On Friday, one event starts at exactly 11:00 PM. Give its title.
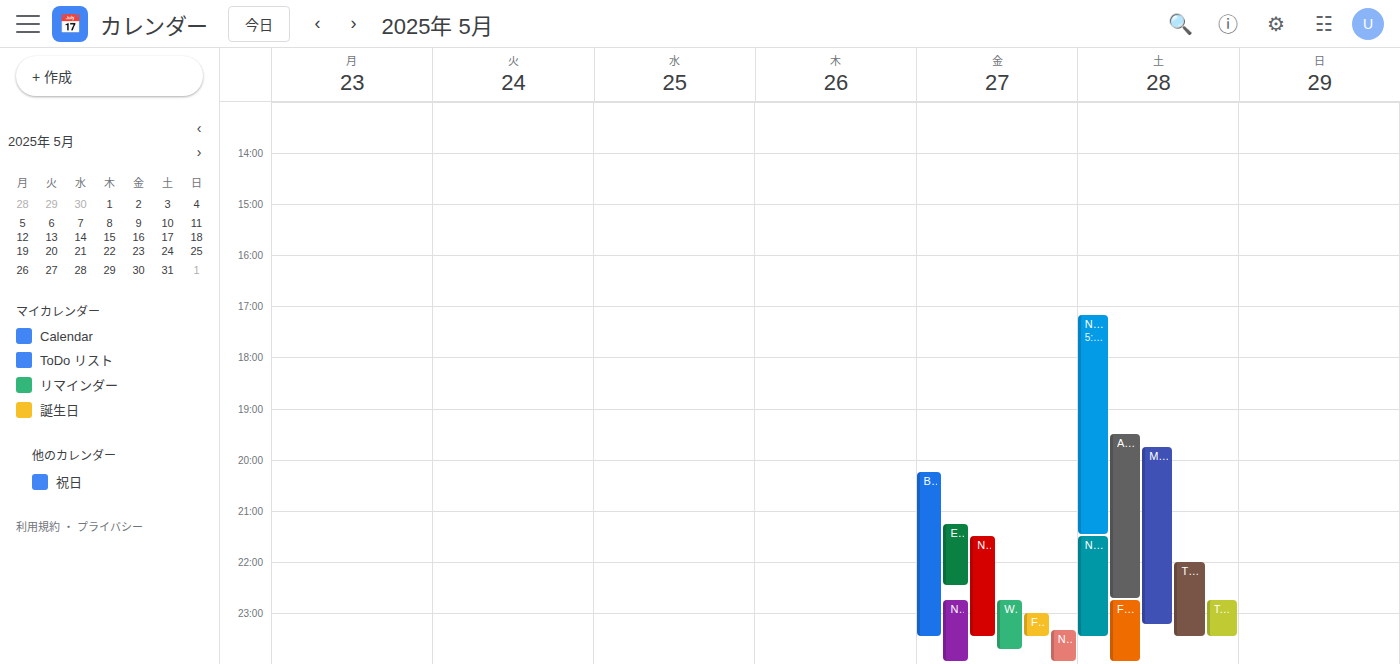
"Food City 300 (NASCAR Xfin"